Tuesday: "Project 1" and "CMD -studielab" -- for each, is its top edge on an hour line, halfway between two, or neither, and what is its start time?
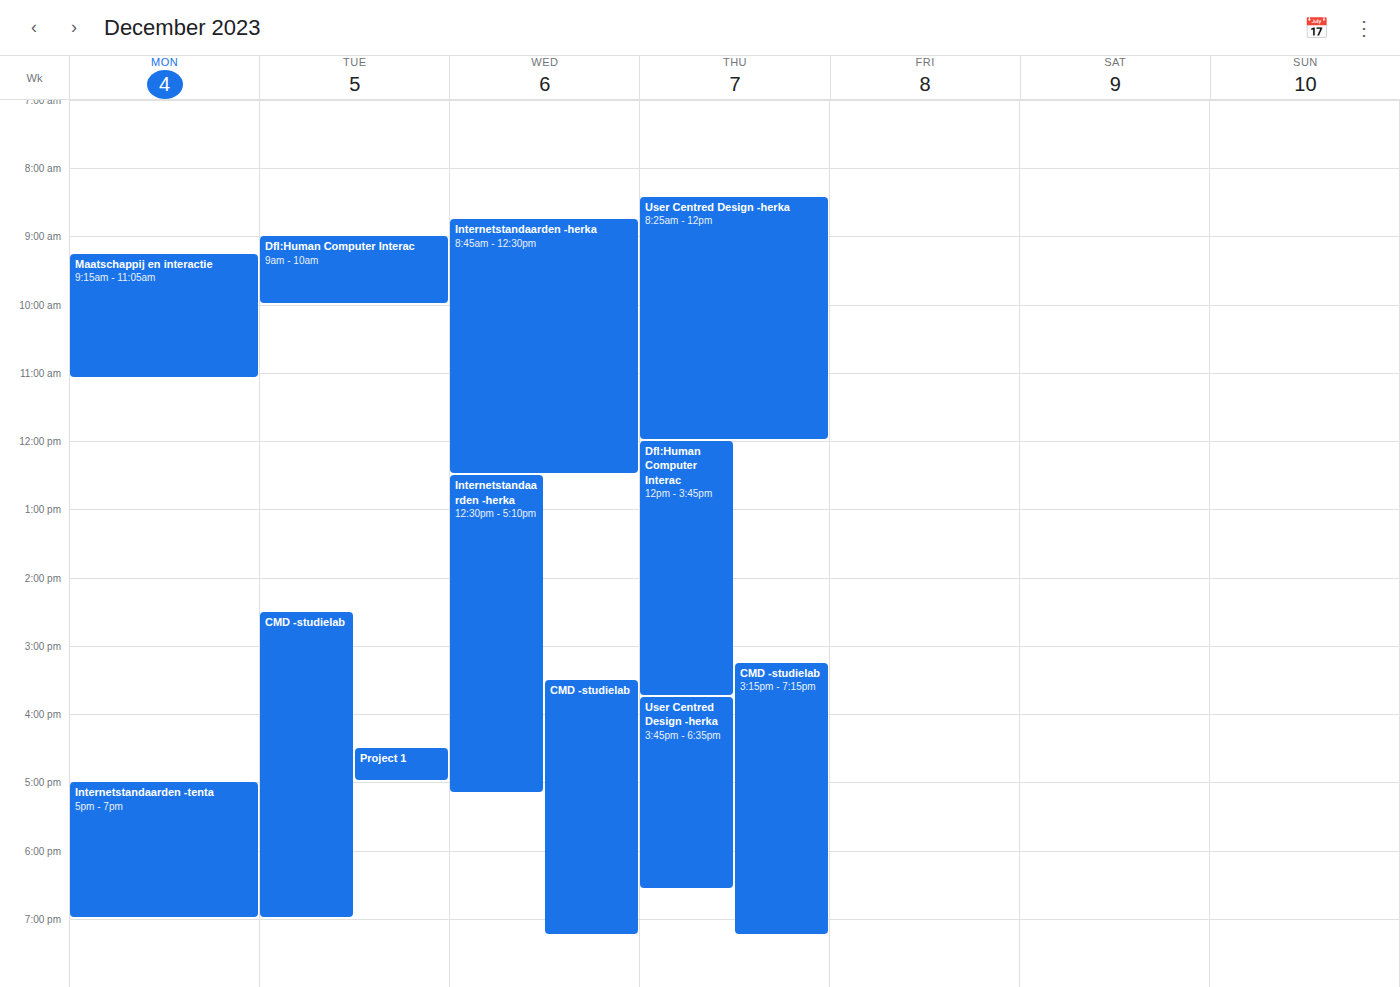
"Project 1": 4:30 PM, halfway between the 4 PM and 5 PM lines. "CMD -studielab": 2:30 PM, halfway between the 2 PM and 3 PM lines.